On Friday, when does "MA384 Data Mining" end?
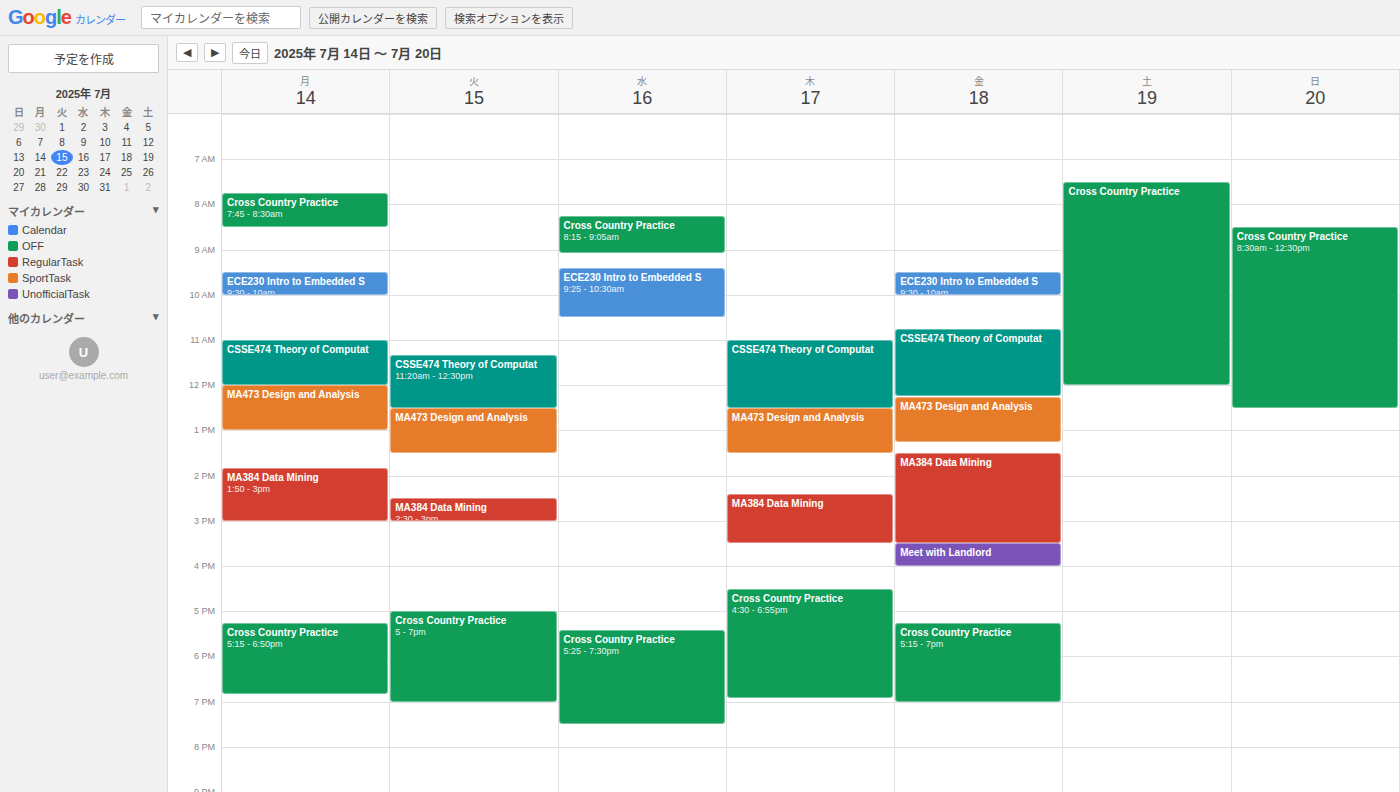
3:30 PM